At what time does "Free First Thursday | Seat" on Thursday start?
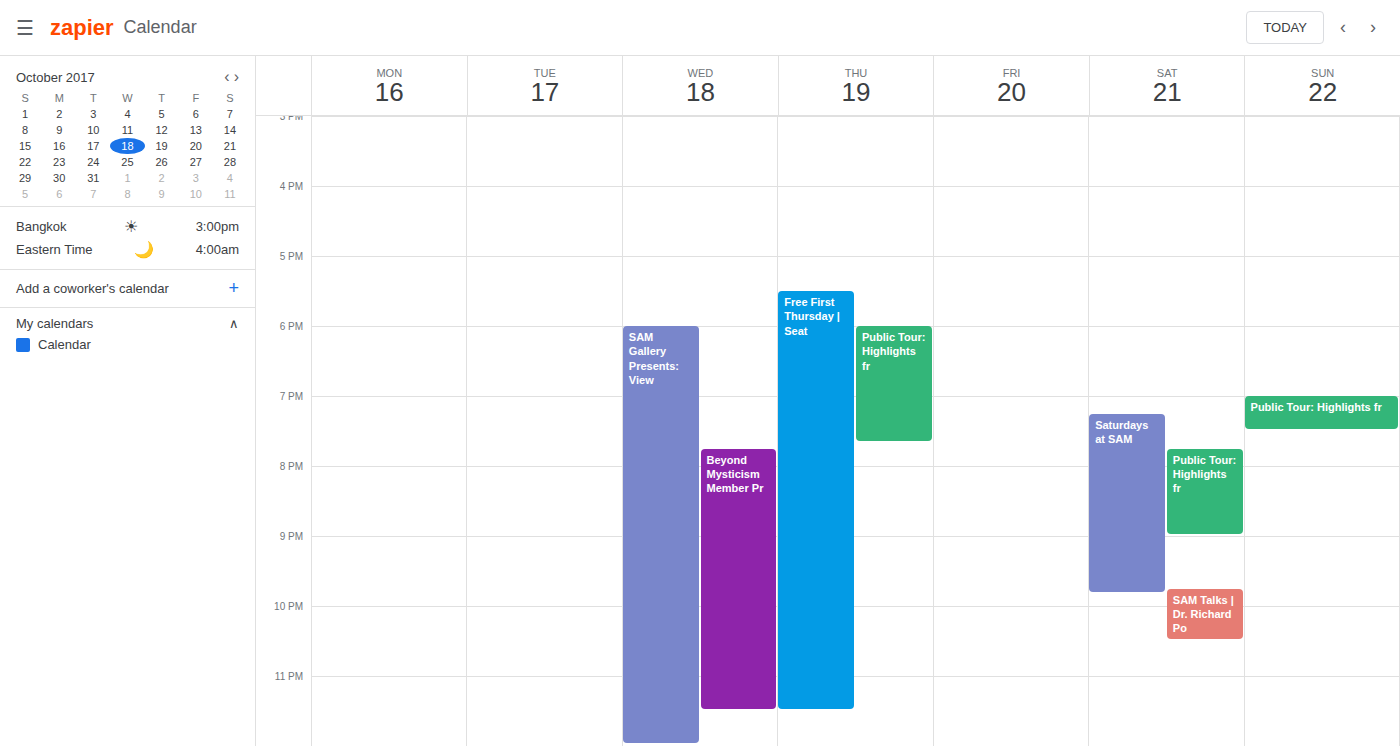
17:30